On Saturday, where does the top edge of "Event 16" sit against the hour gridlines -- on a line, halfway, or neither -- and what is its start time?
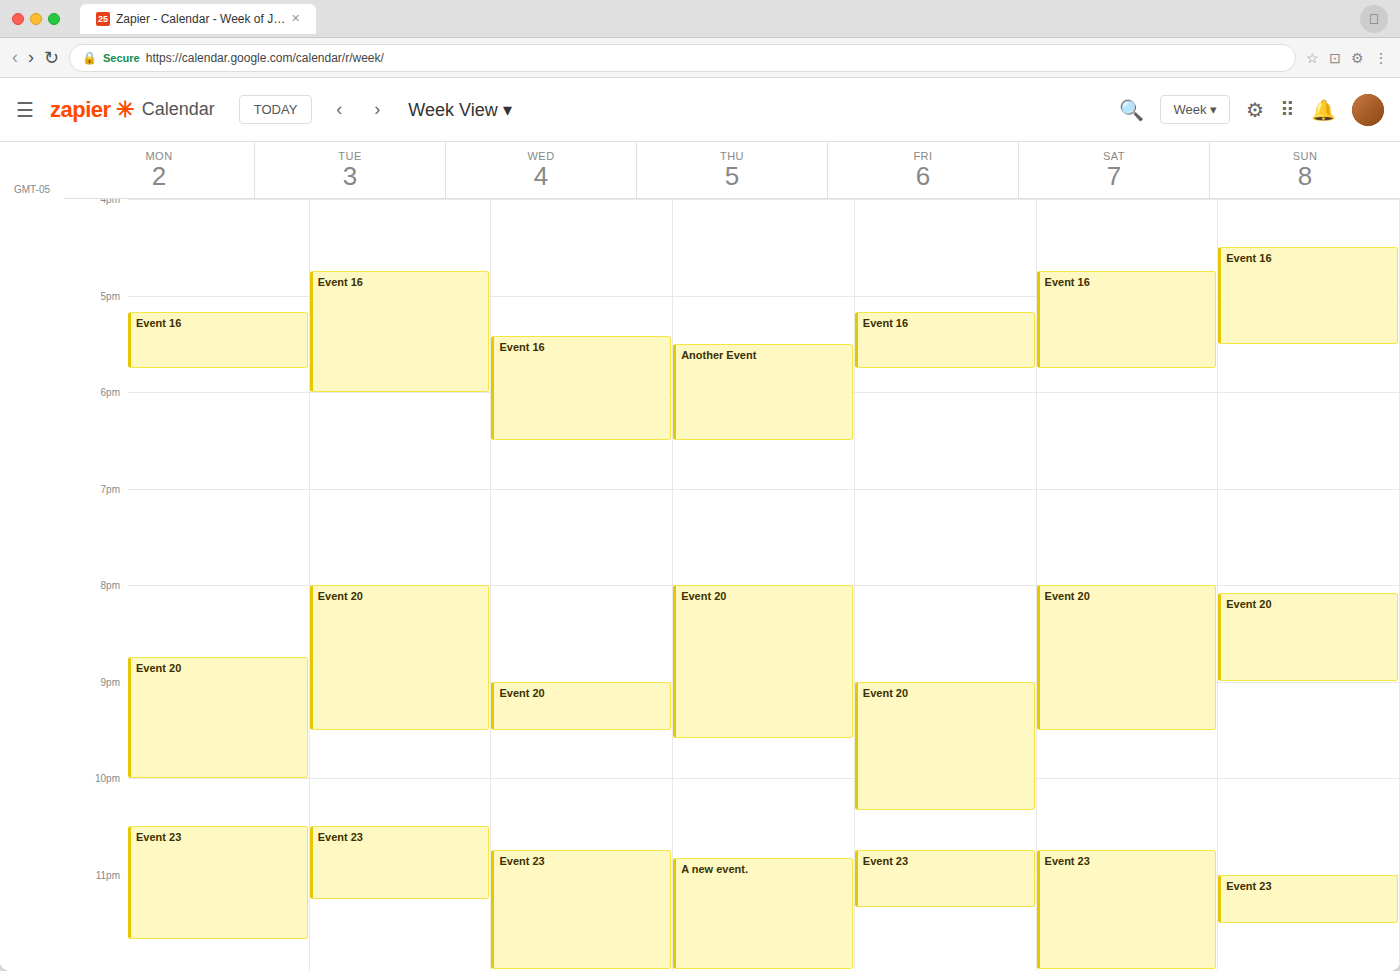
16:45 -- neither: three quarters of the way from the 16:00 line to the 17:00 line.